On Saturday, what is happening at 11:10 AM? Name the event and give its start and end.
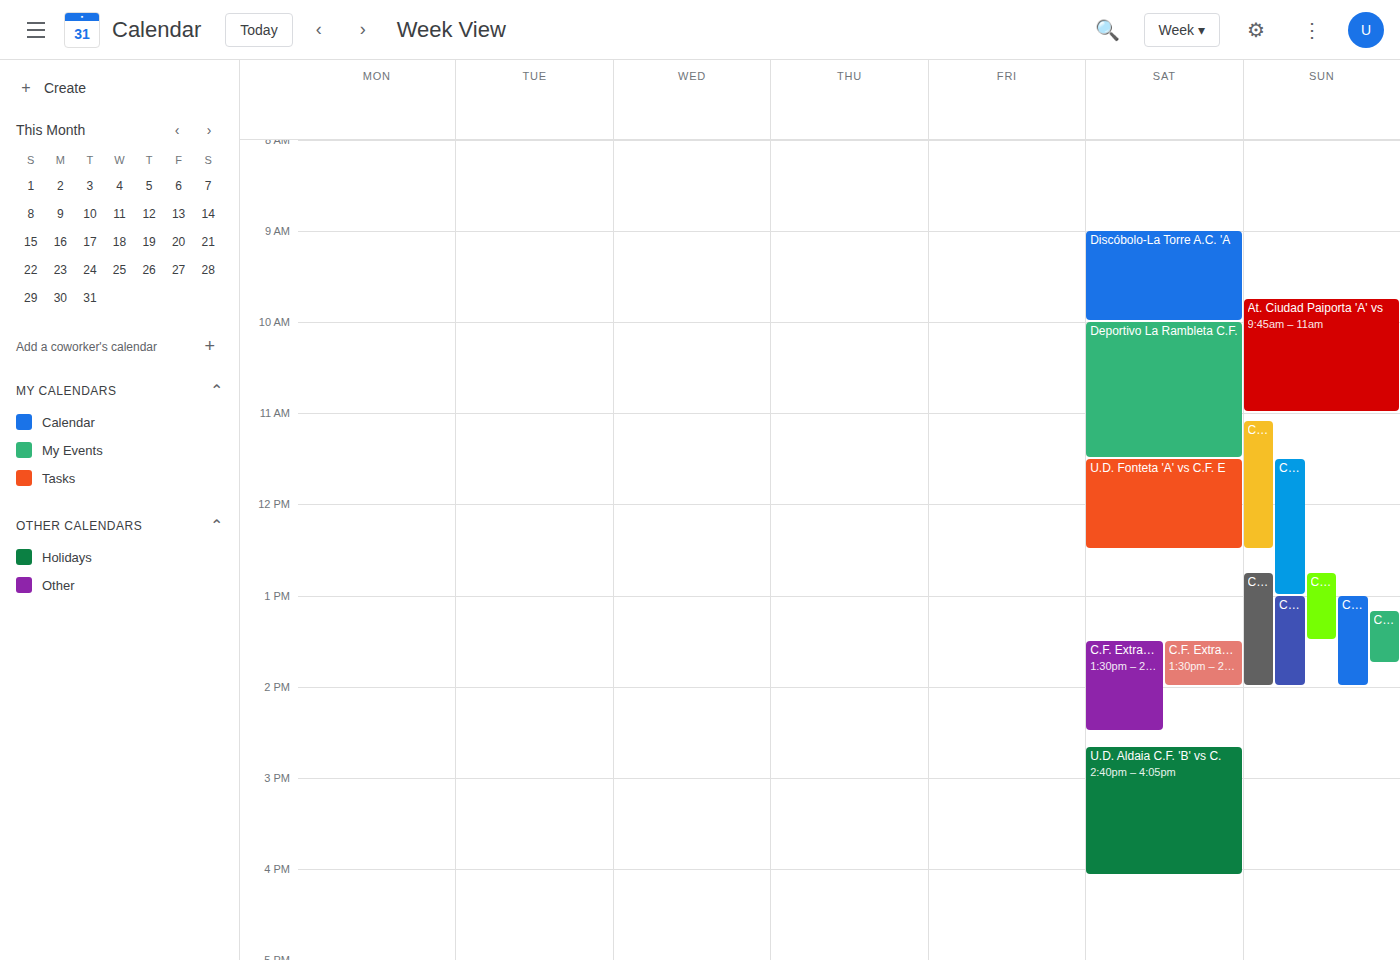
"Deportivo La Rambleta C.F.", 10:00 AM to 11:30 AM